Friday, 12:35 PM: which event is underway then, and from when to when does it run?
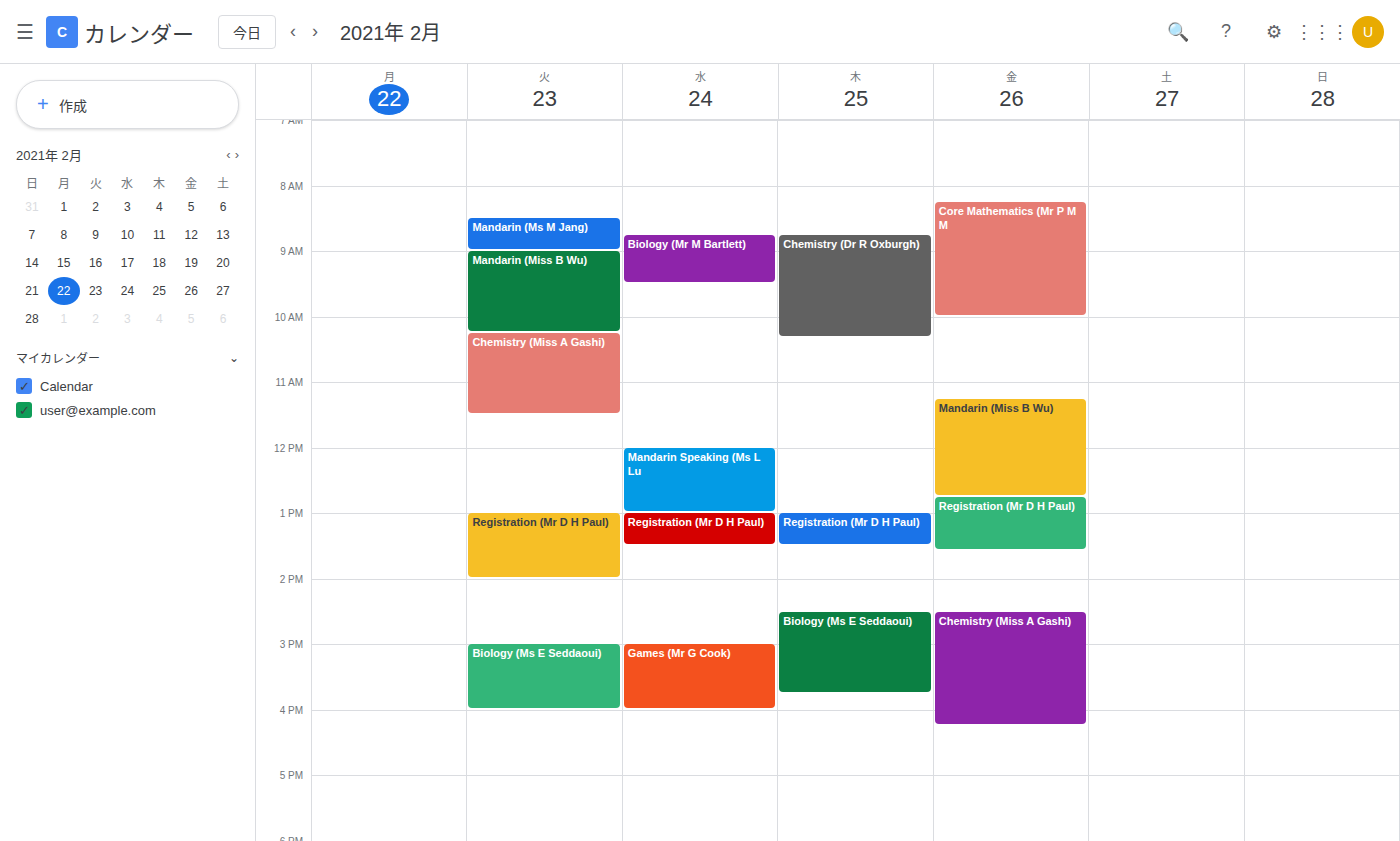
"Mandarin (Miss B Wu)", 11:15 AM to 12:45 PM